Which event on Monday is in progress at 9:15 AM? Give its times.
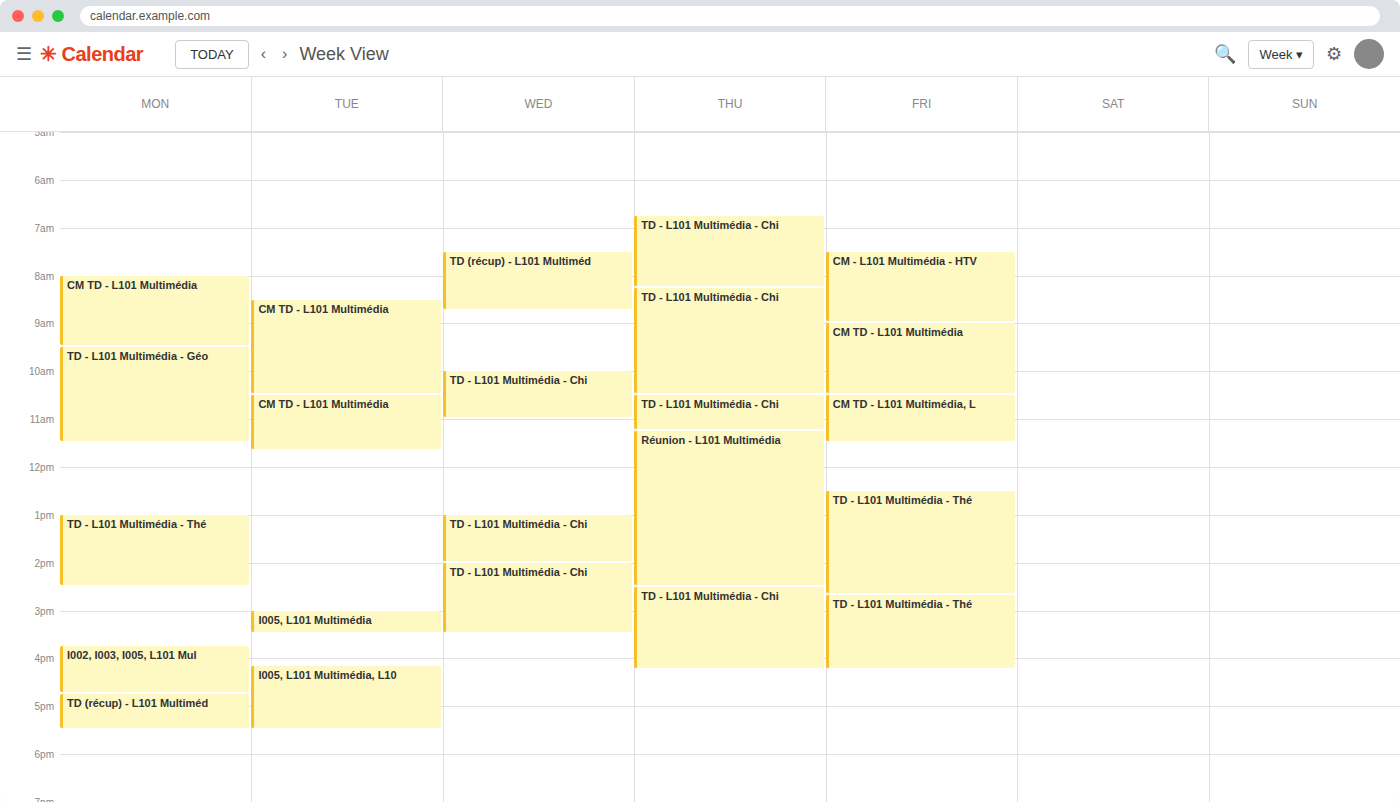
"CM TD - L101 Multimédia", 8:00 AM to 9:30 AM